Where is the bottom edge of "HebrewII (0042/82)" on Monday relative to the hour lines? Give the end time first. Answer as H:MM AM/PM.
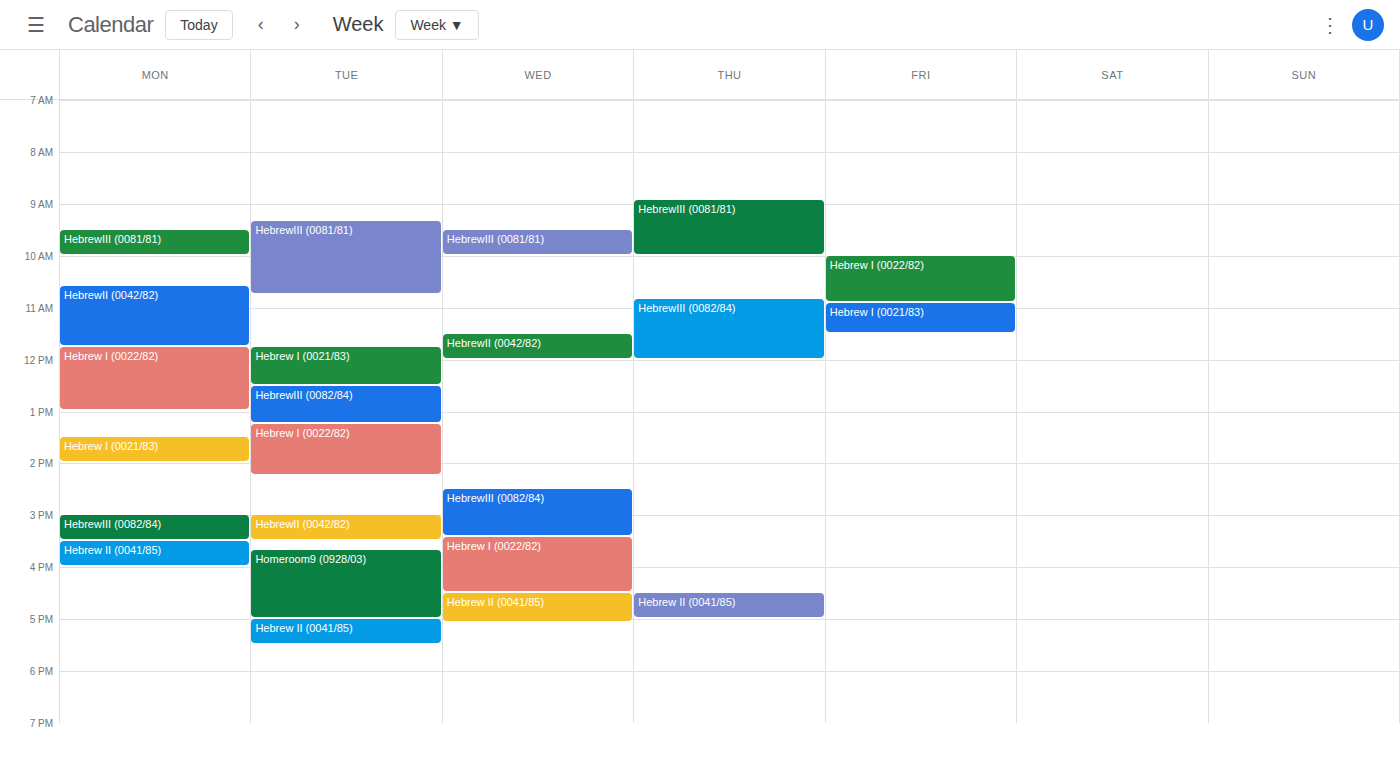
11:45 AM -- neither: three quarters of the way from the 11 AM line to the 12 PM line.